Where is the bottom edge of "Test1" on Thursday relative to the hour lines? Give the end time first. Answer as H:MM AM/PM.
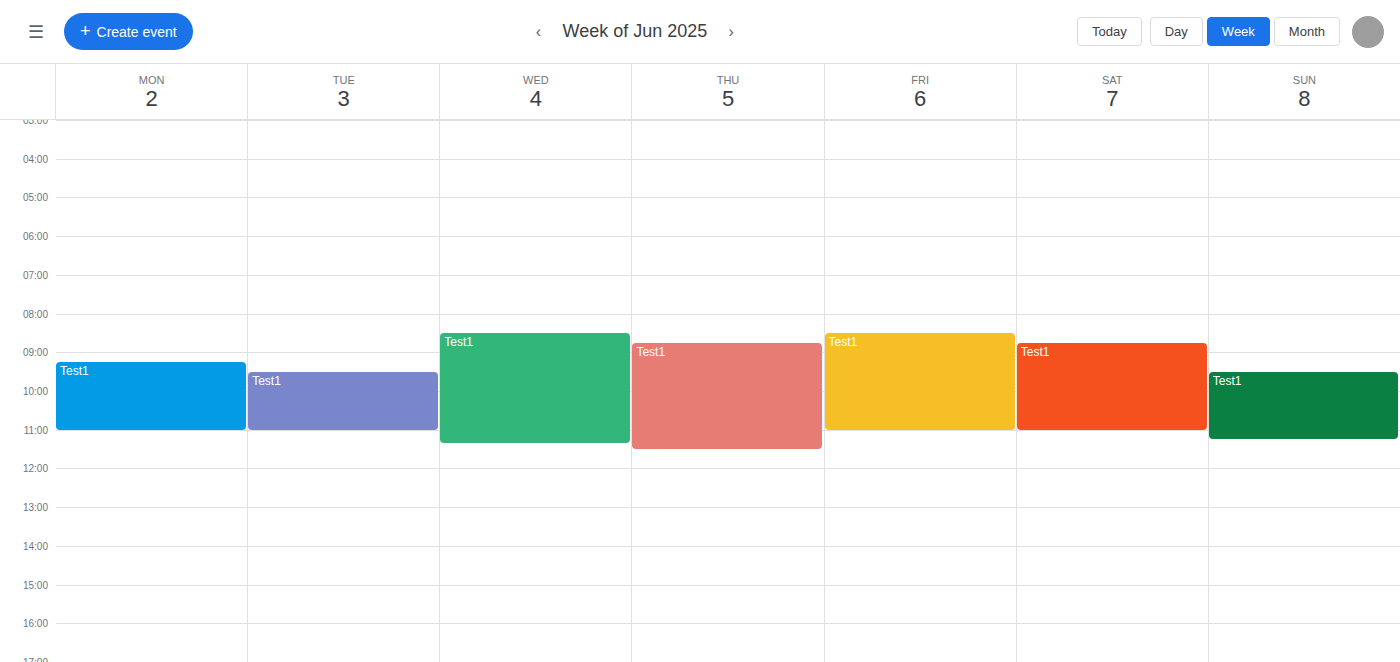
11:30 AM -- halfway between the 11 AM and 12 PM lines.